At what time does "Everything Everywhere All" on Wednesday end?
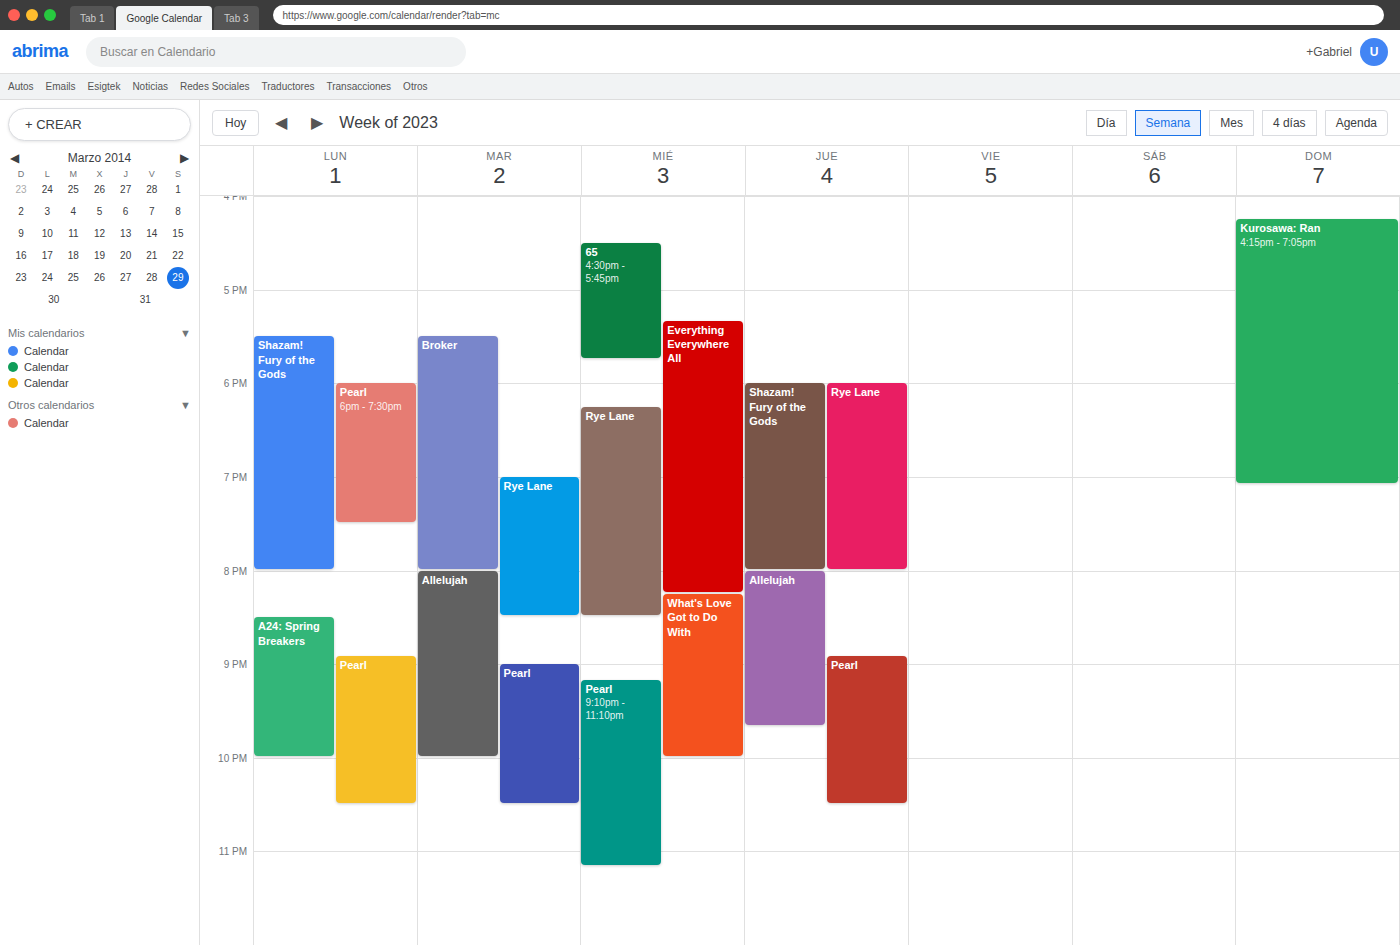
20:15